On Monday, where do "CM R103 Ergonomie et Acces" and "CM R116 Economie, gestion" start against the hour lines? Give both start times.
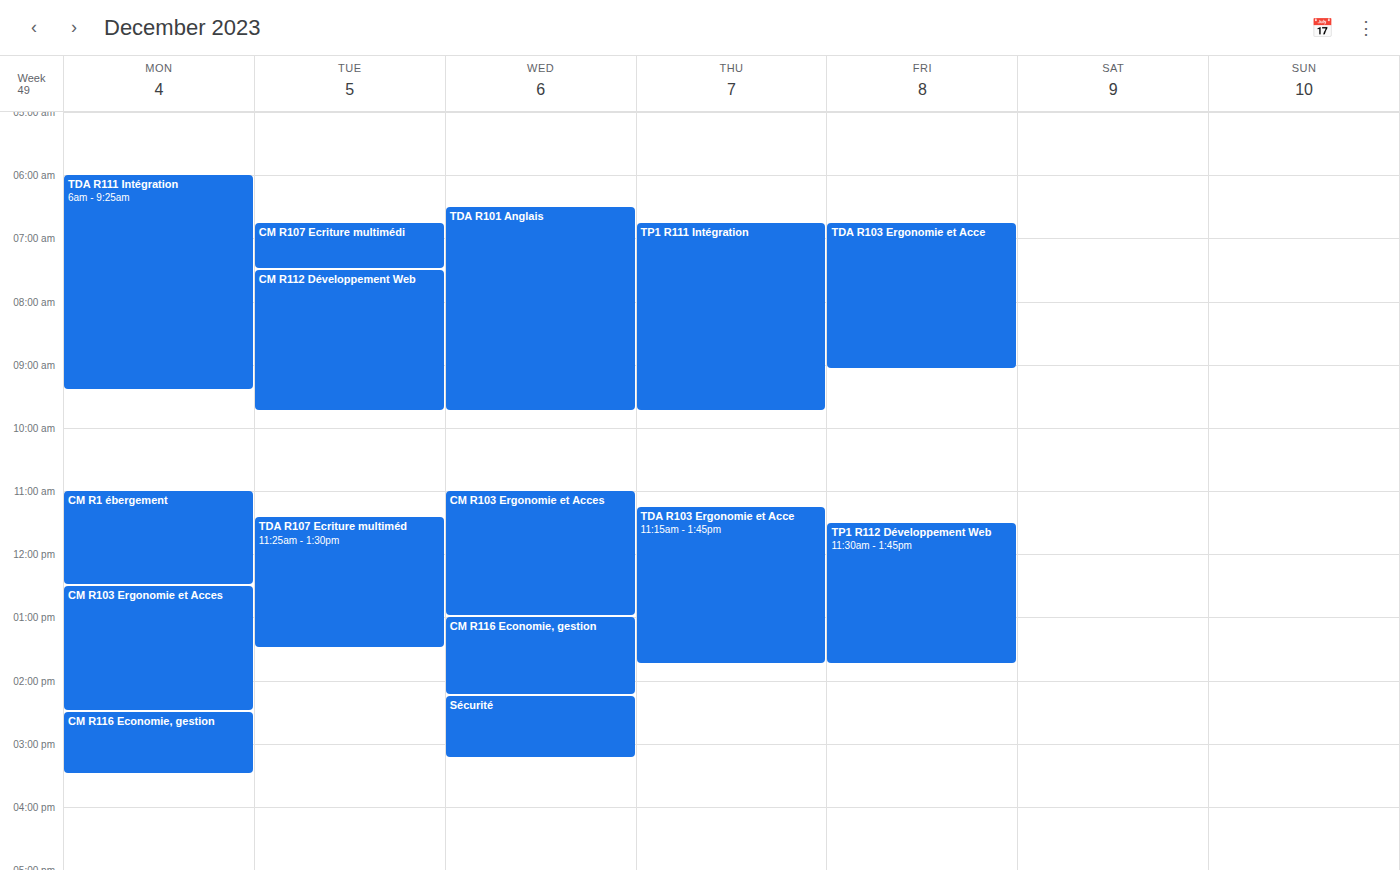
"CM R103 Ergonomie et Acces": 12:30 PM, halfway between the 12 PM and 1 PM lines. "CM R116 Economie, gestion": 2:30 PM, halfway between the 2 PM and 3 PM lines.